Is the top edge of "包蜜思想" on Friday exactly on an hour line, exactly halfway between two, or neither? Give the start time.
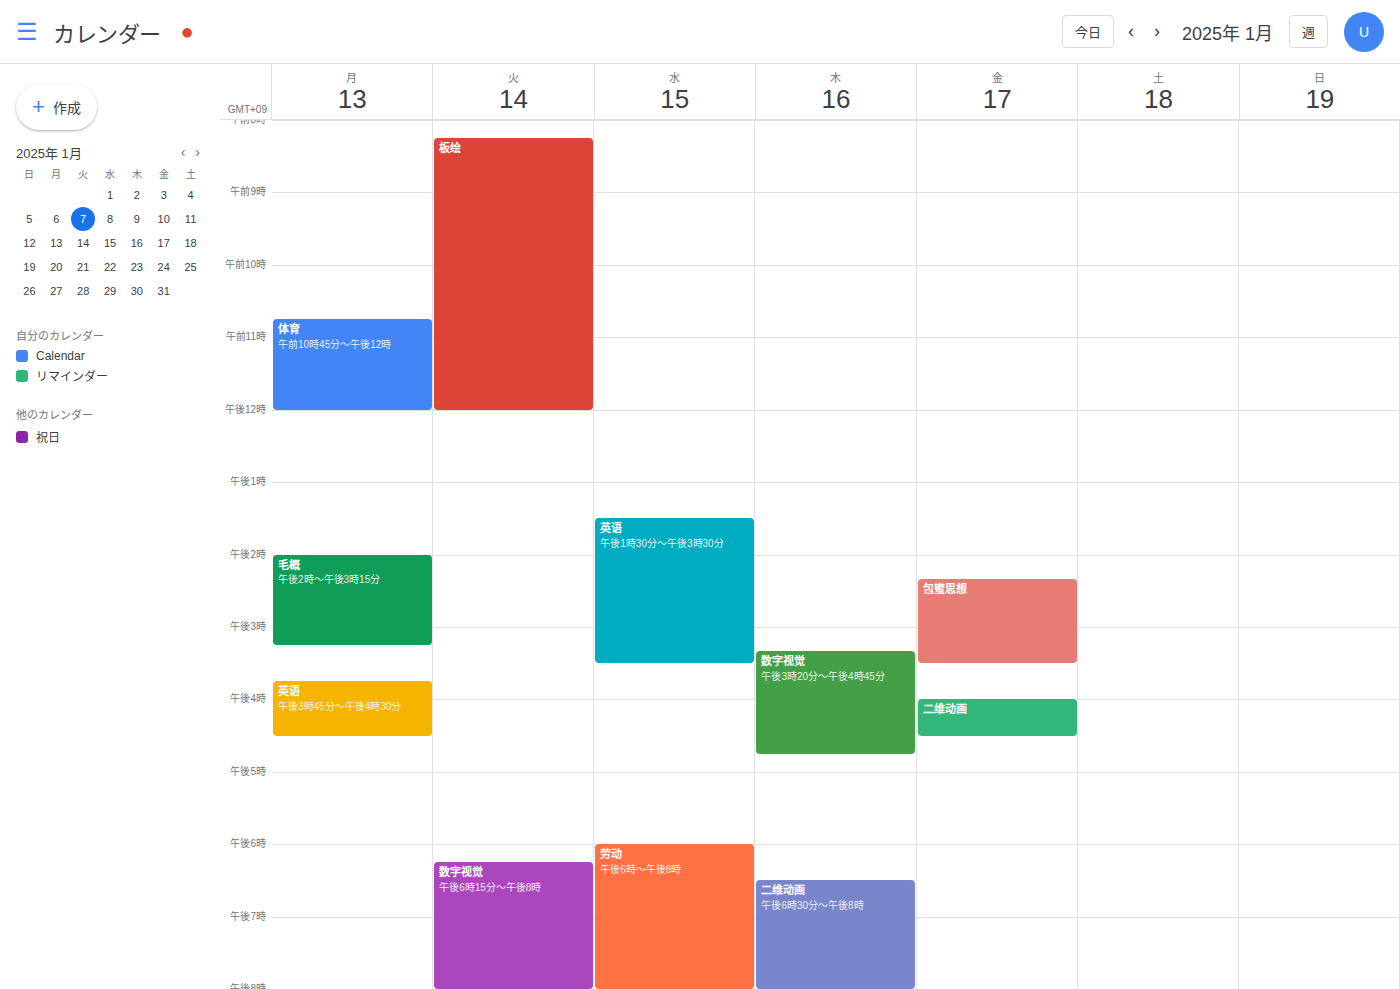
2:20 PM -- neither: 20 minutes below the 2 PM line and 40 minutes above the 3 PM line.